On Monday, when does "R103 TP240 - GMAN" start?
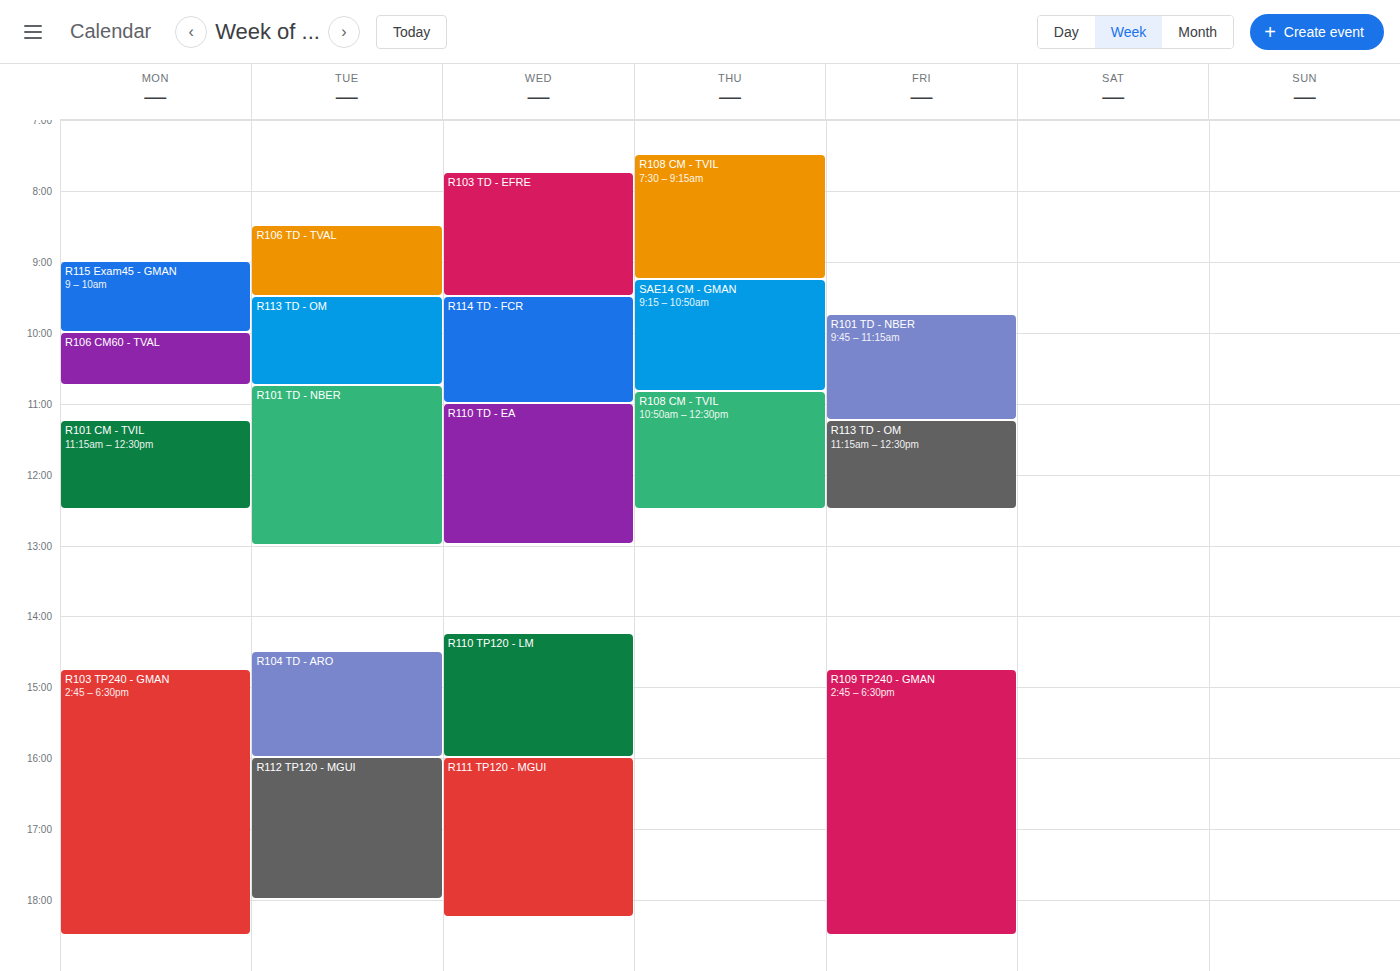
2:45 PM